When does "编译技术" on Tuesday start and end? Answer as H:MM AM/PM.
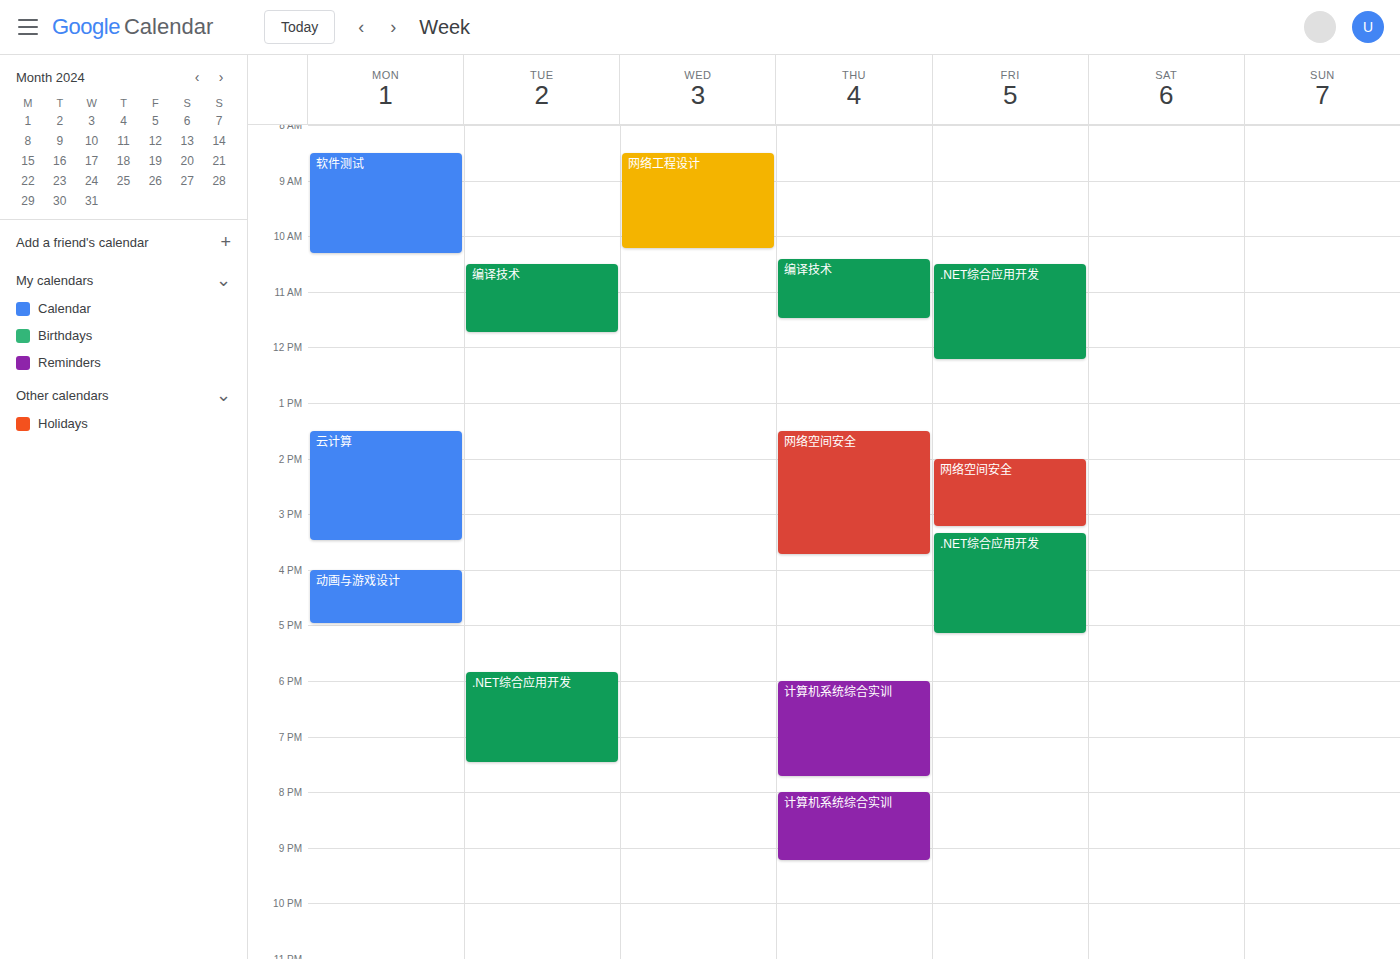
10:30 AM to 11:45 AM